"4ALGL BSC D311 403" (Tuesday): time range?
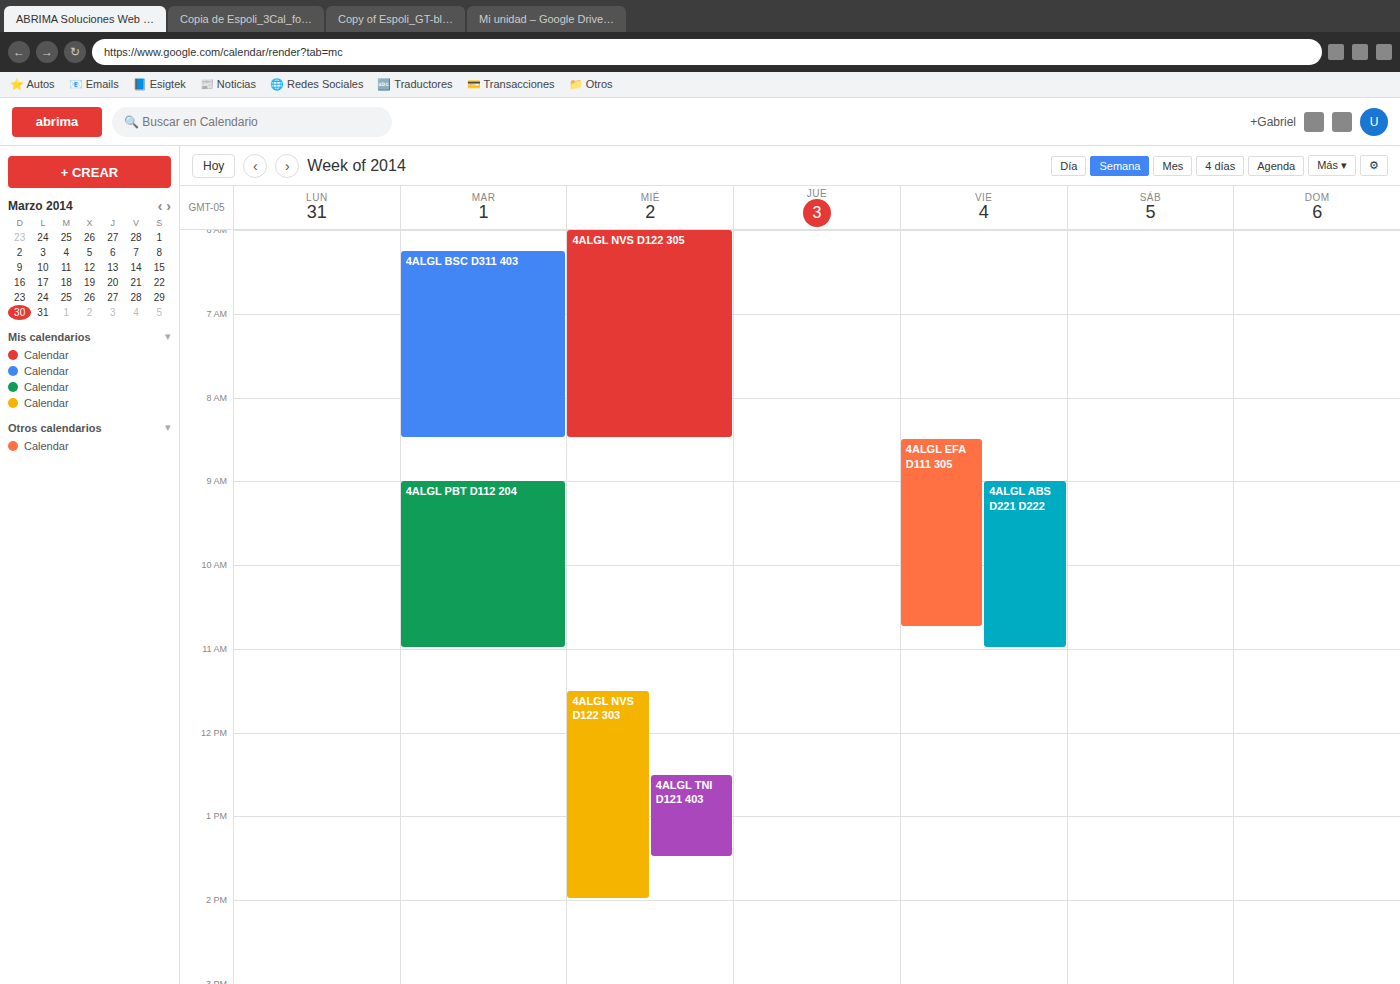
6:15 AM to 8:30 AM